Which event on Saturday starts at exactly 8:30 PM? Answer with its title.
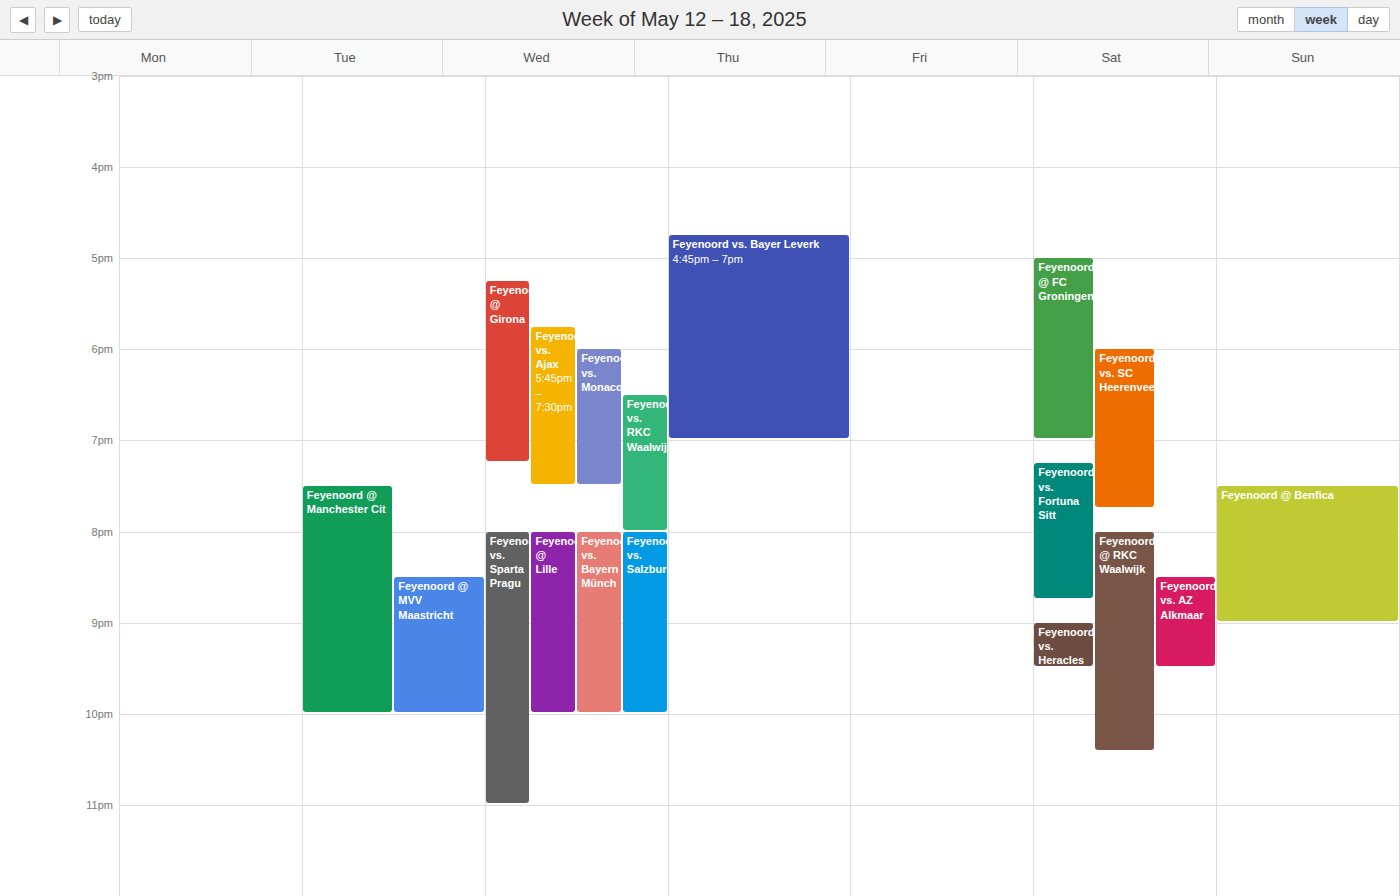
"Feyenoord vs. AZ Alkmaar"